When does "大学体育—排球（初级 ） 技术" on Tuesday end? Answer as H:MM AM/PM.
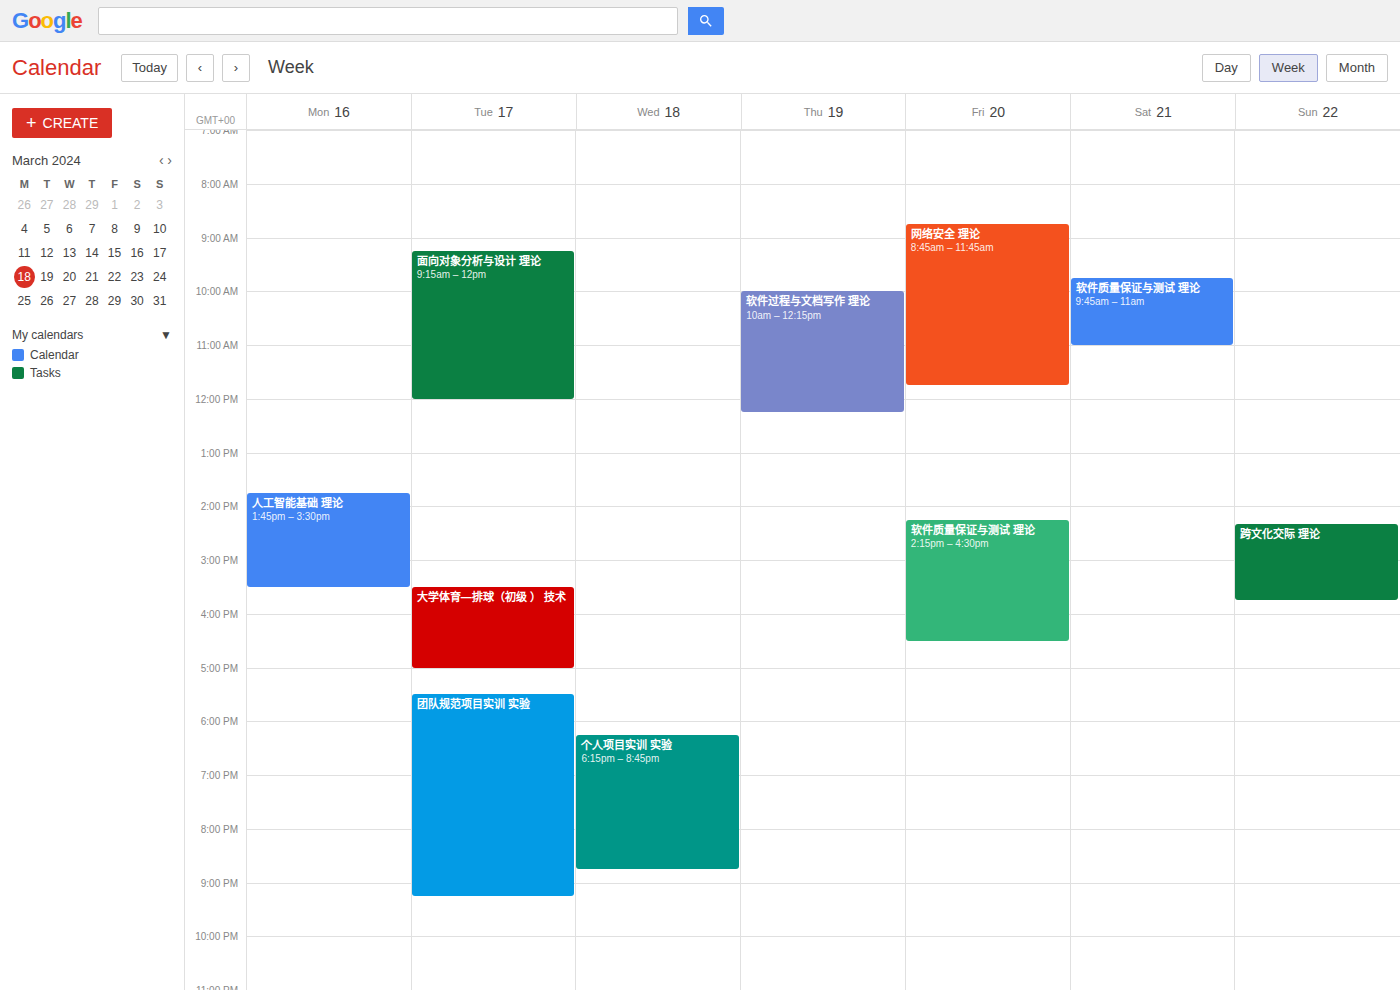
5:00 PM